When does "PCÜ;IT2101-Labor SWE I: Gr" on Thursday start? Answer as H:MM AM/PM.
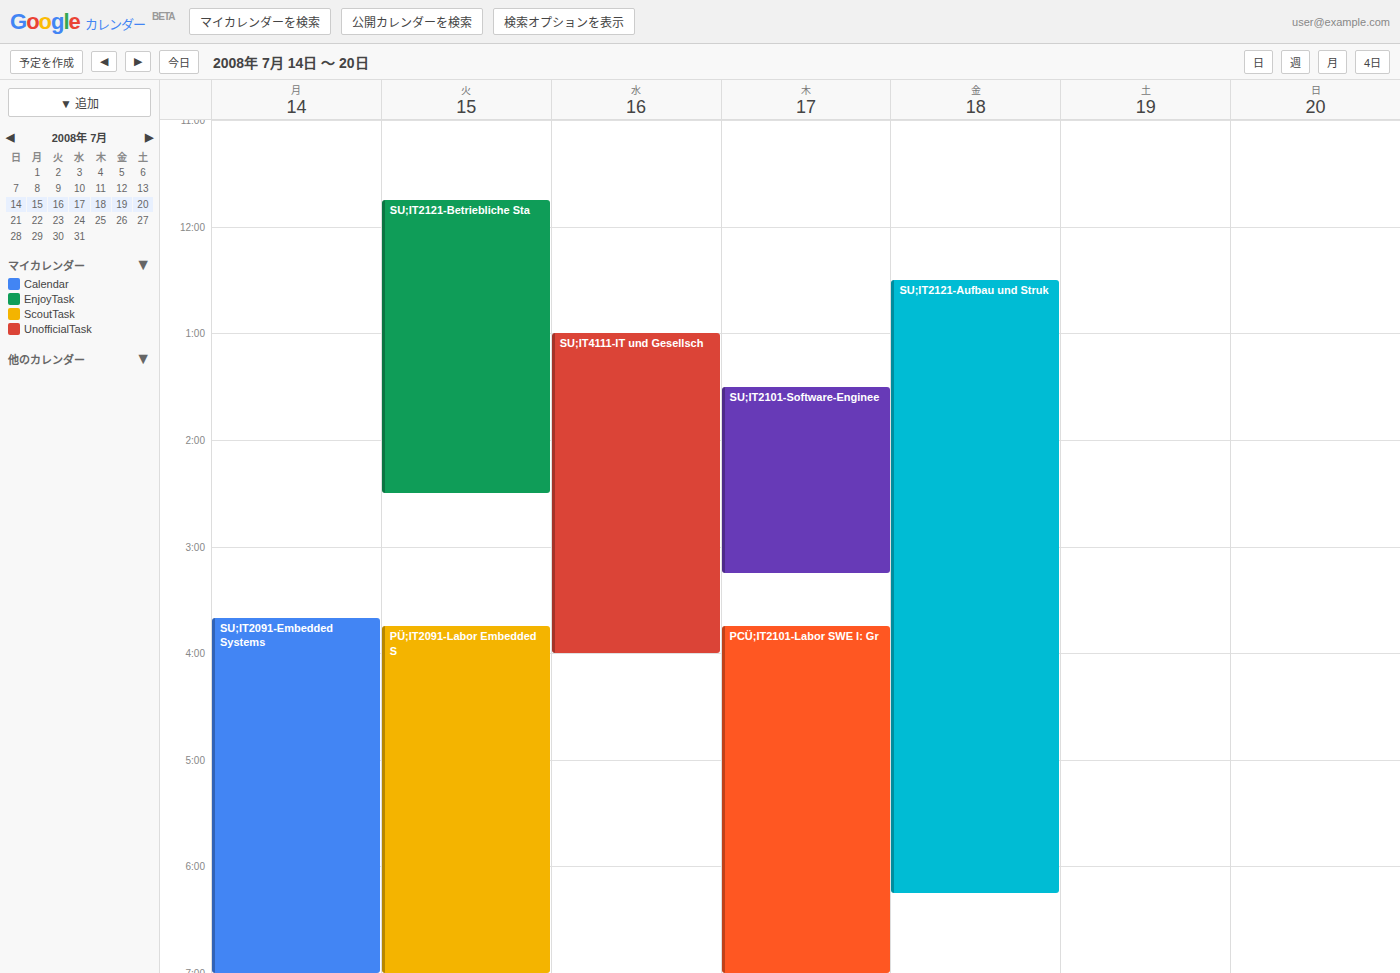
3:45 PM